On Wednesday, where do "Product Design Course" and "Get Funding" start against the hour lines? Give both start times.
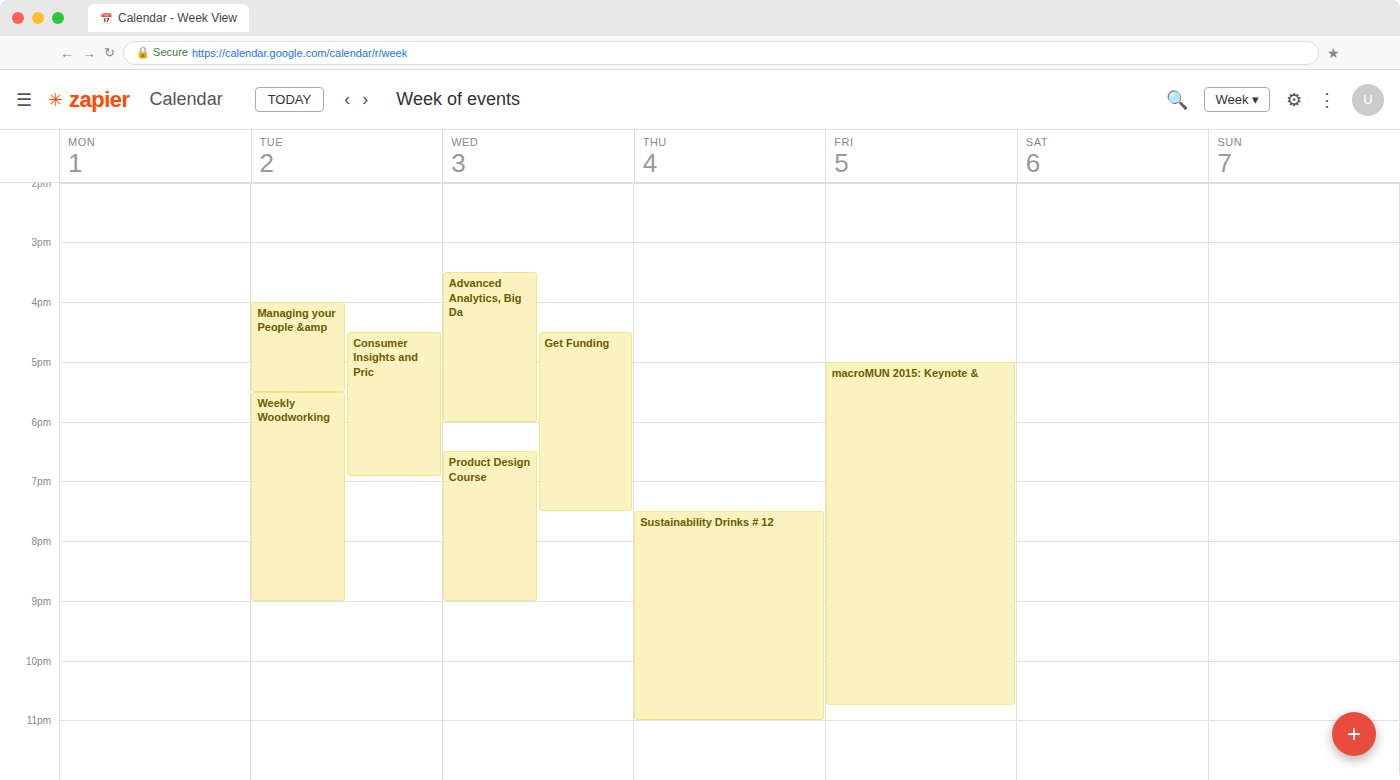
"Product Design Course": 18:30, halfway between the 18:00 and 19:00 lines. "Get Funding": 16:30, halfway between the 16:00 and 17:00 lines.